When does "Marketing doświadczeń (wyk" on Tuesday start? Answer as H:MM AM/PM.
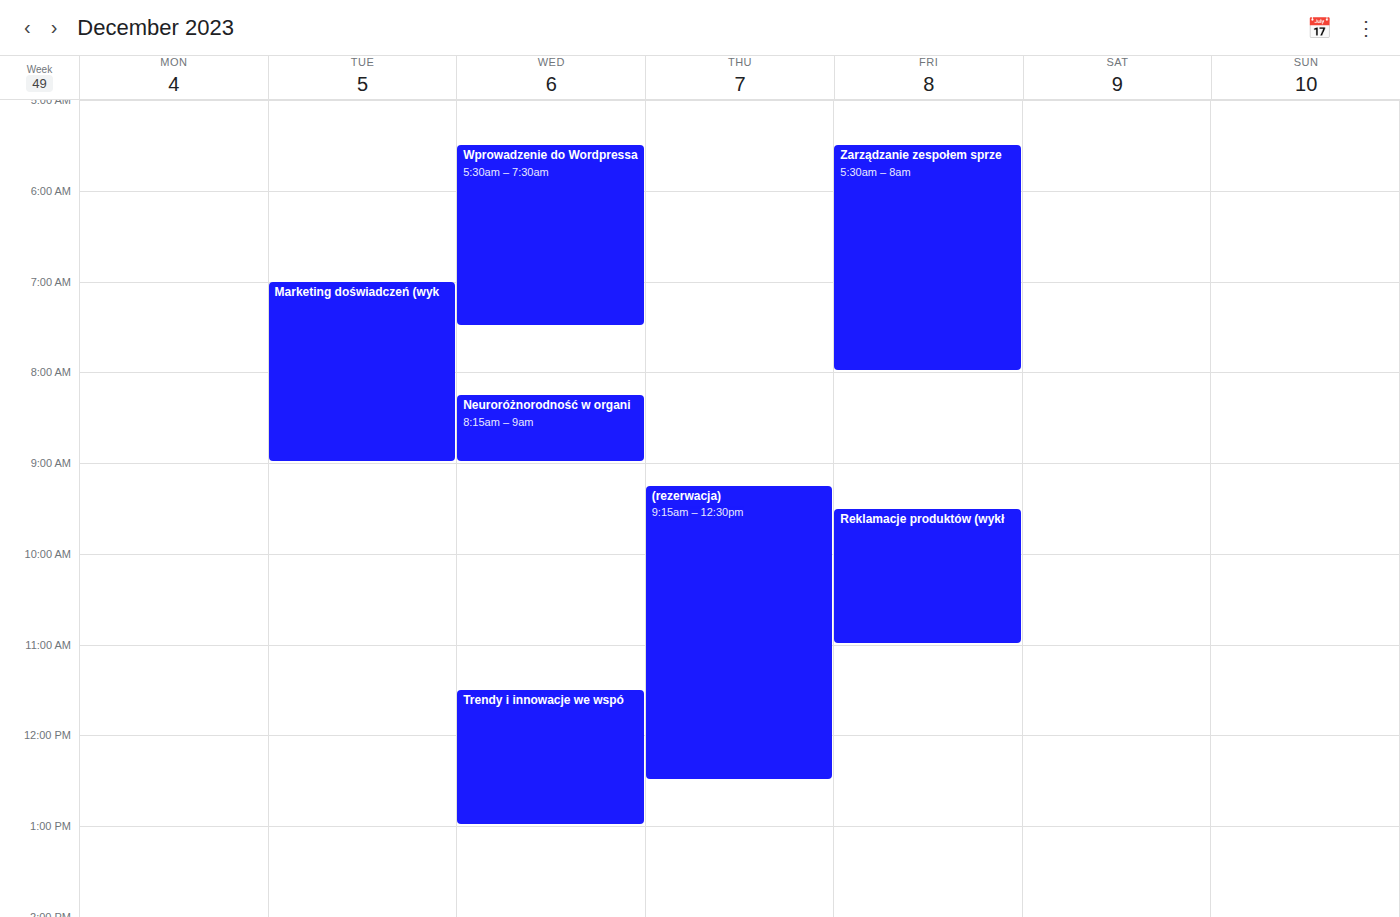
7:00 AM